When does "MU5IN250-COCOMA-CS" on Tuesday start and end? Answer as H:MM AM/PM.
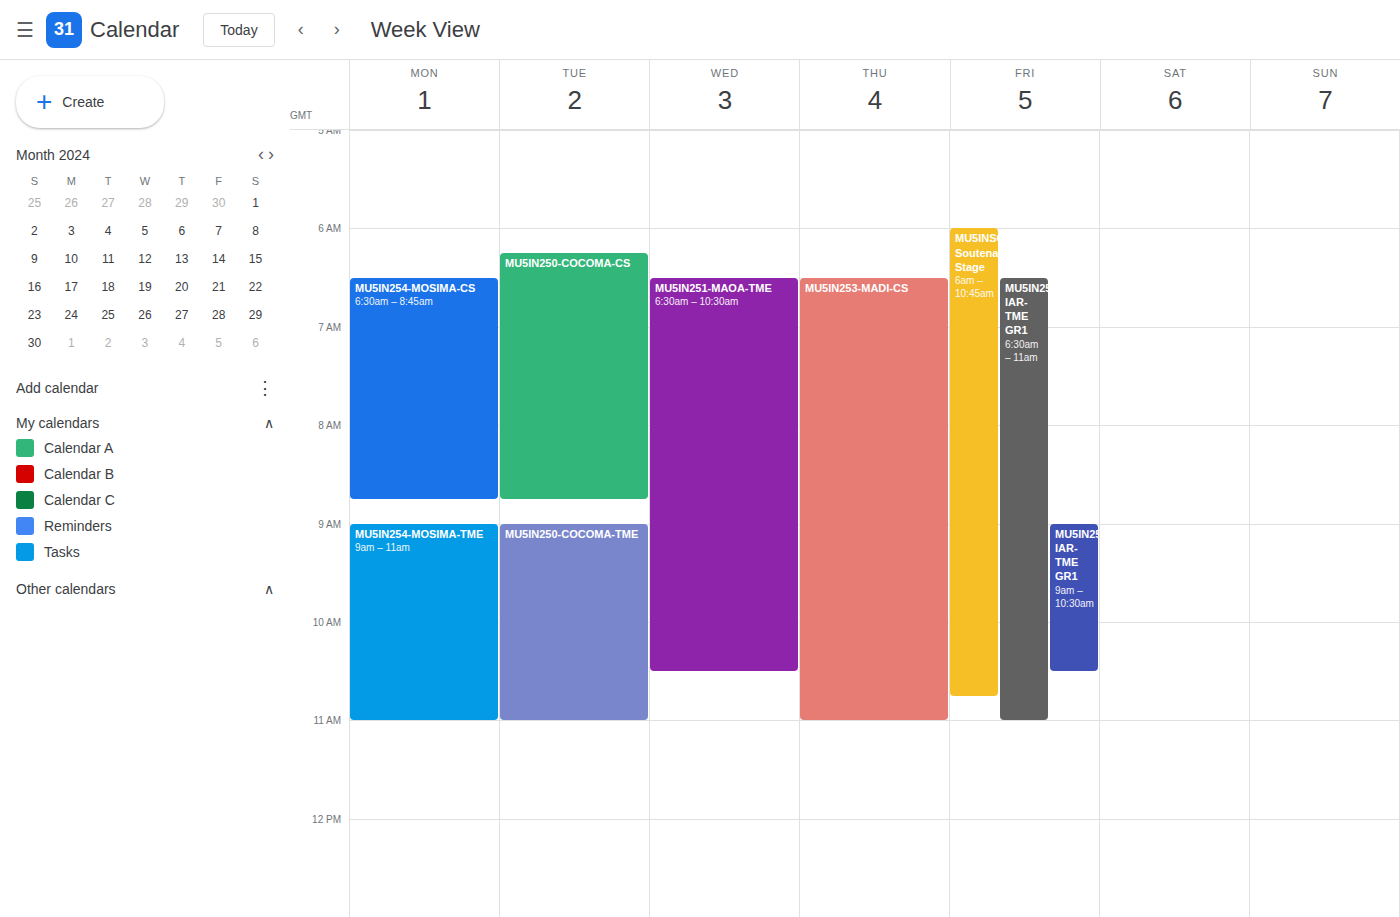
6:15 AM to 8:45 AM